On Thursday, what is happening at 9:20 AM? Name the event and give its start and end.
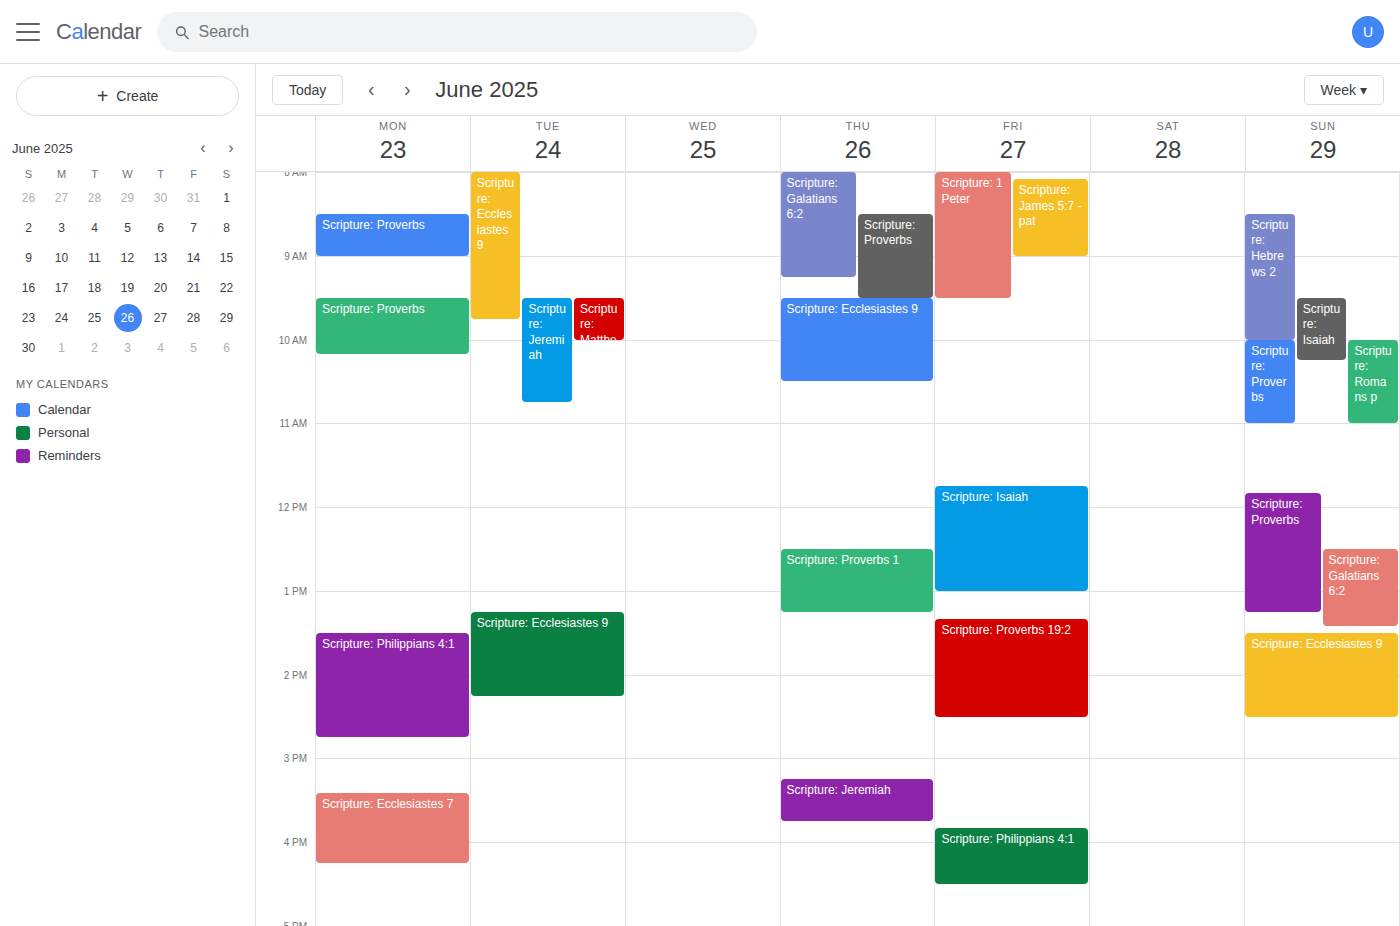
"Scripture: Proverbs", 8:30 AM to 9:30 AM